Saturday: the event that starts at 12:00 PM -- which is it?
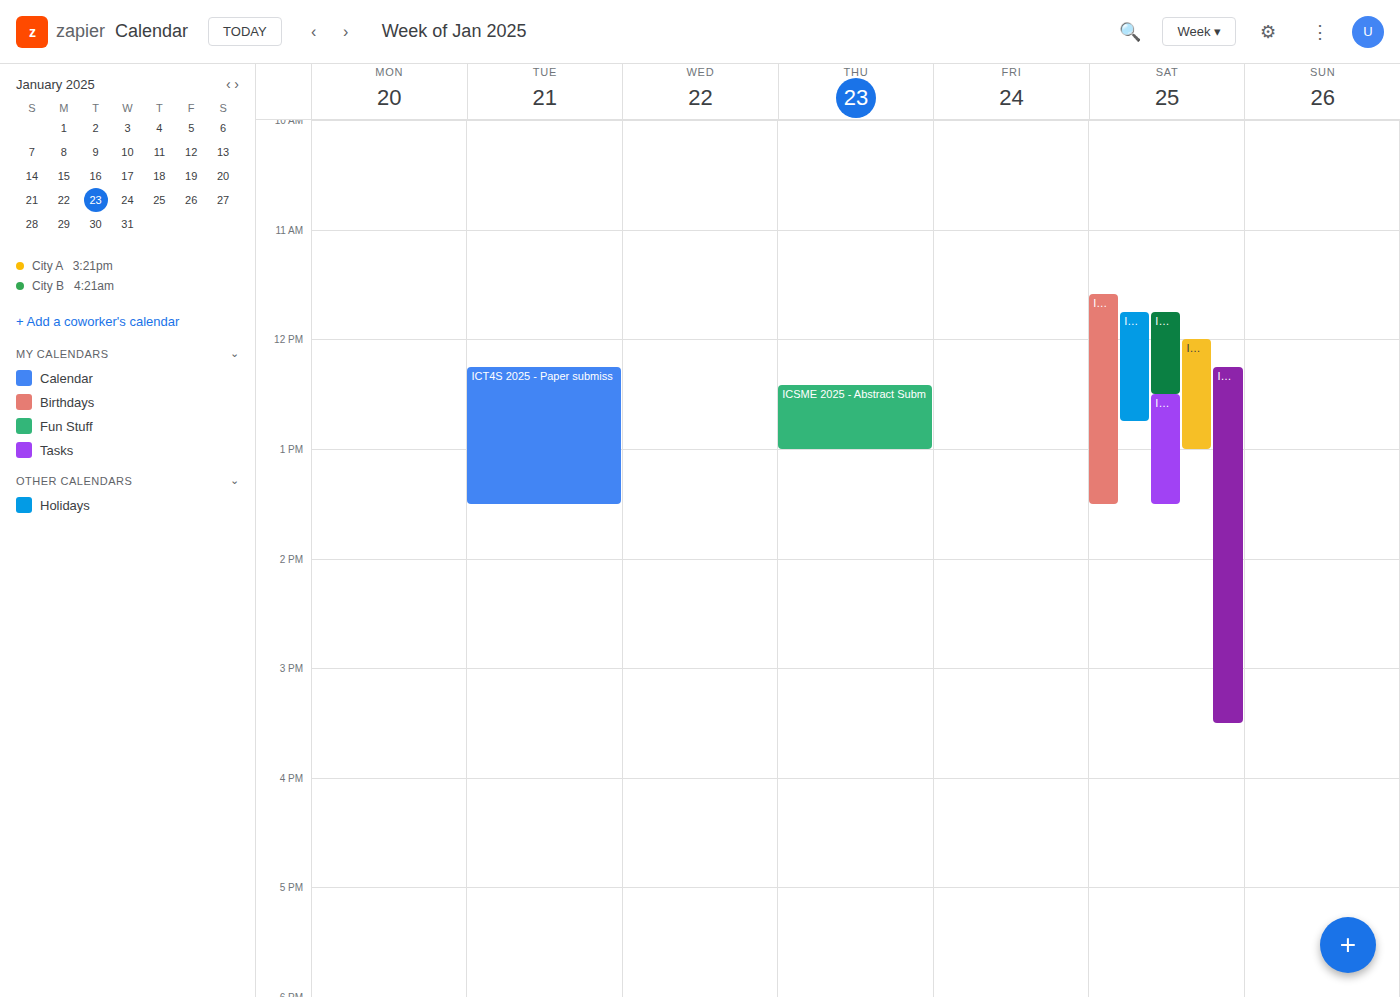
"ICST 2025 - Camera-ready"